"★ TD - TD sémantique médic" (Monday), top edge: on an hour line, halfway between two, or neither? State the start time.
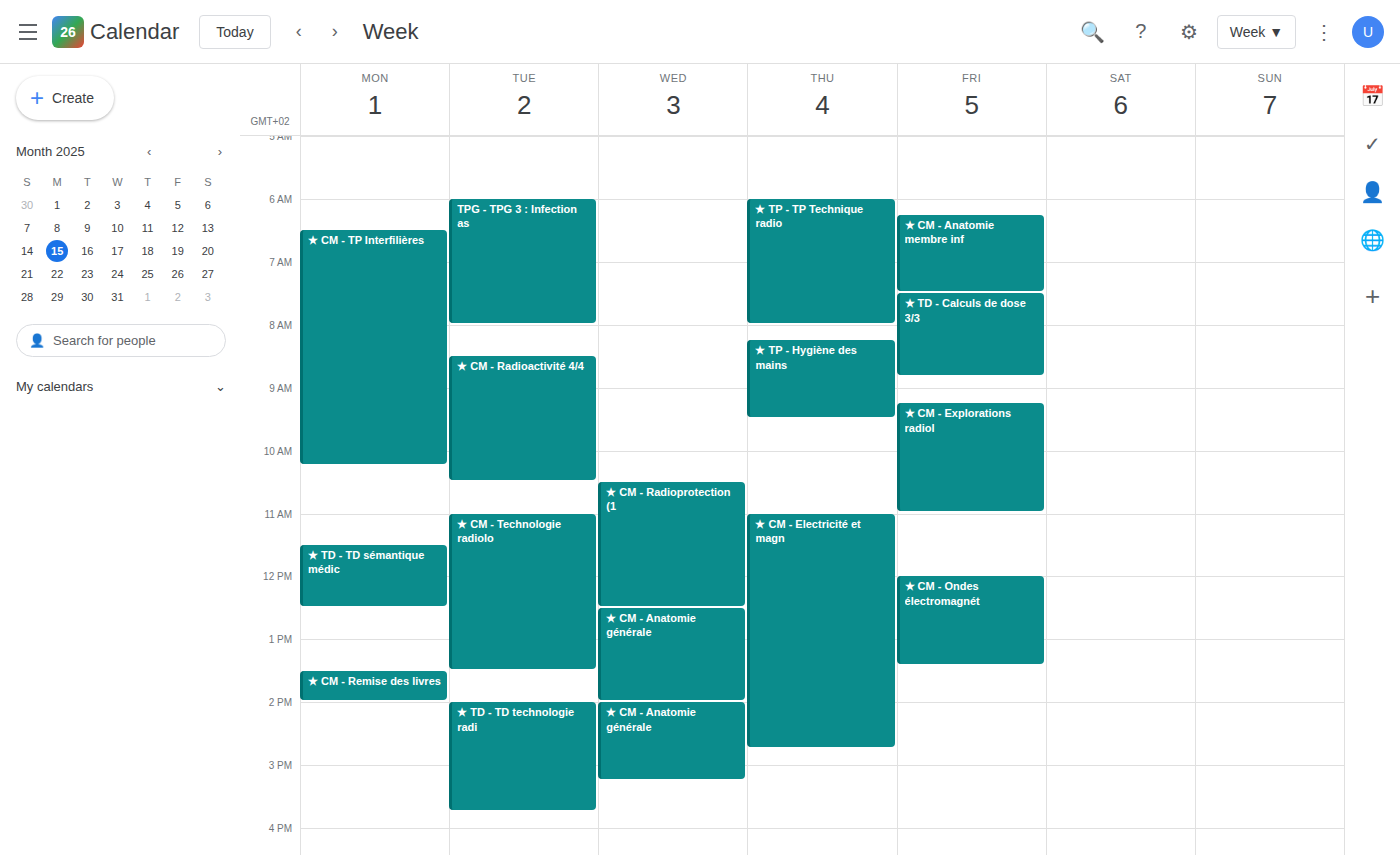
11:30 AM -- halfway between the 11 AM and 12 PM lines.